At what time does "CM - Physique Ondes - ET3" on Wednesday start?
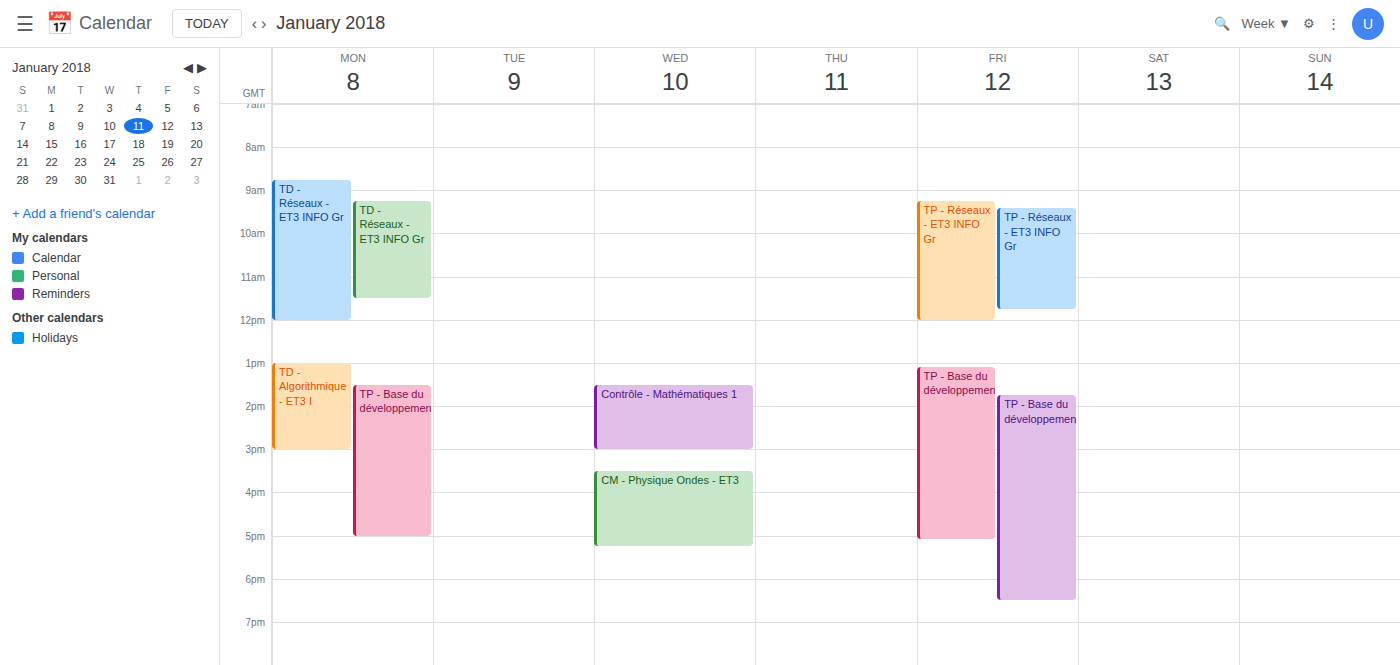
3:30 PM